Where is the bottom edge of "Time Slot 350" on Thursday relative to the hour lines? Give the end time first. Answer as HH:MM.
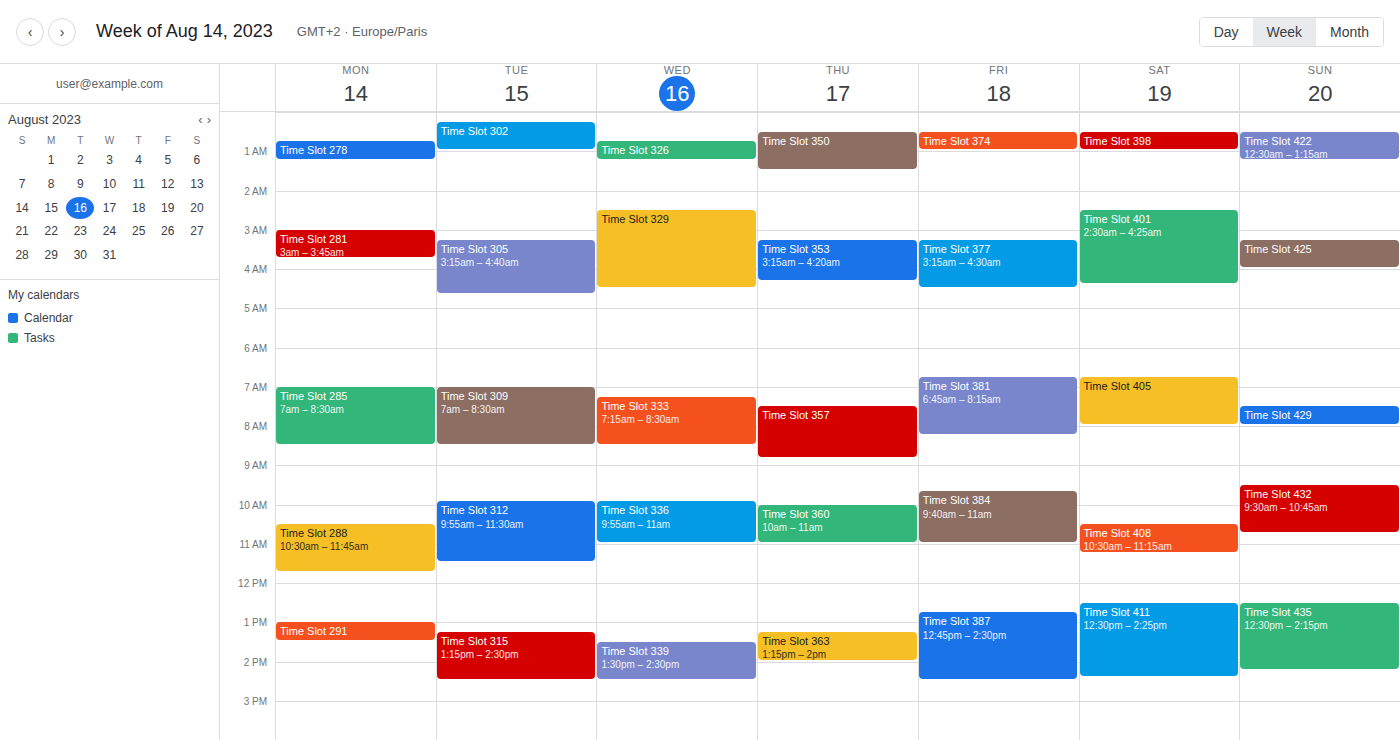
01:30 -- halfway between the 01:00 and 02:00 lines.